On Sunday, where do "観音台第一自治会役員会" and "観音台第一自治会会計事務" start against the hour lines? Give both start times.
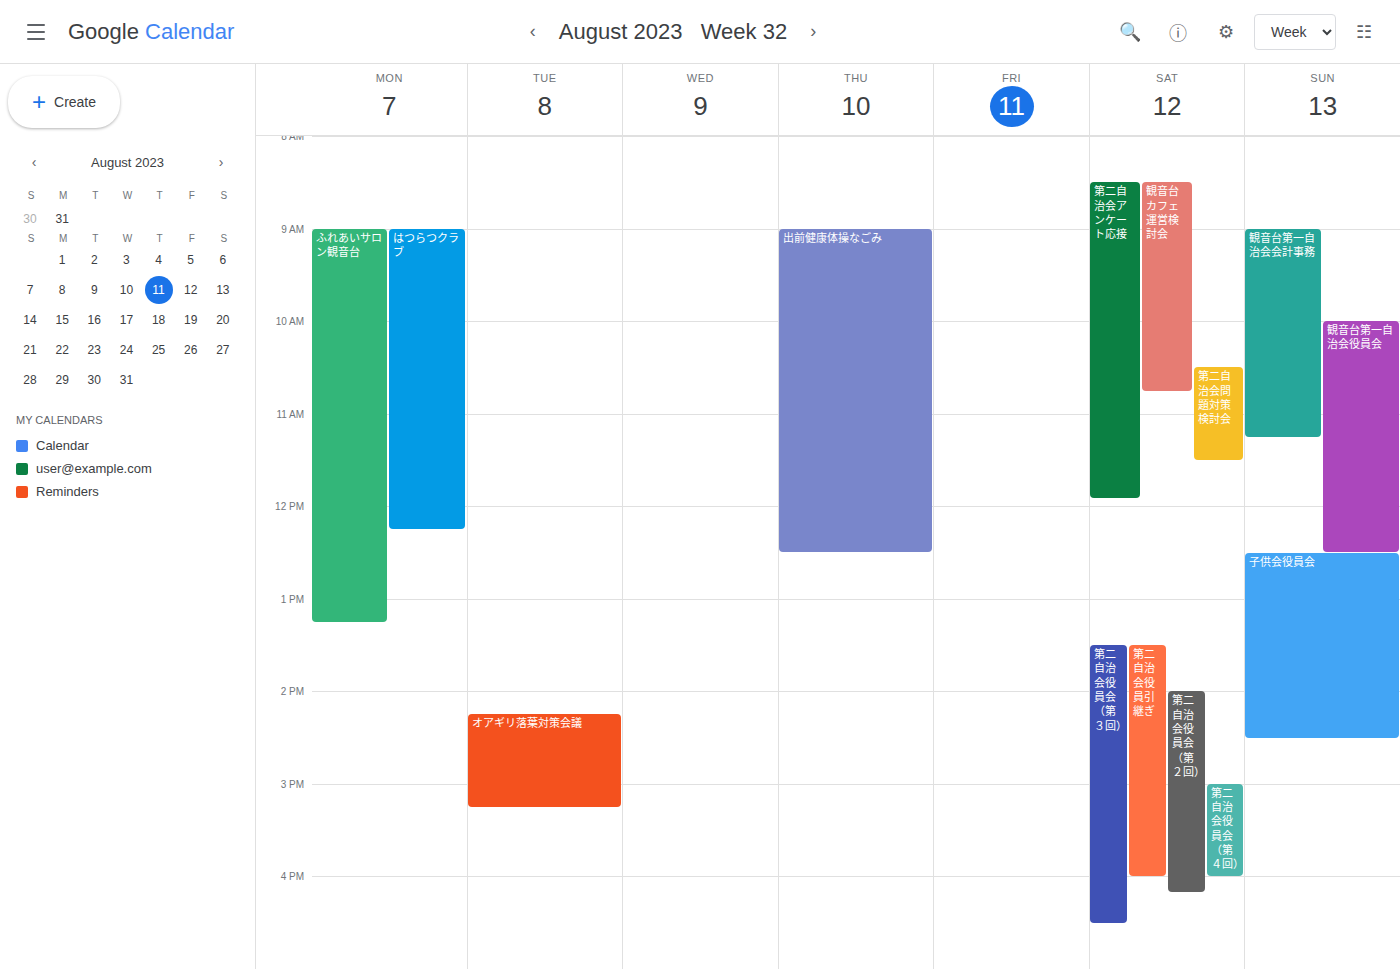
"観音台第一自治会役員会": 10:00 AM, exactly on the 10 AM line. "観音台第一自治会会計事務": 9:00 AM, exactly on the 9 AM line.